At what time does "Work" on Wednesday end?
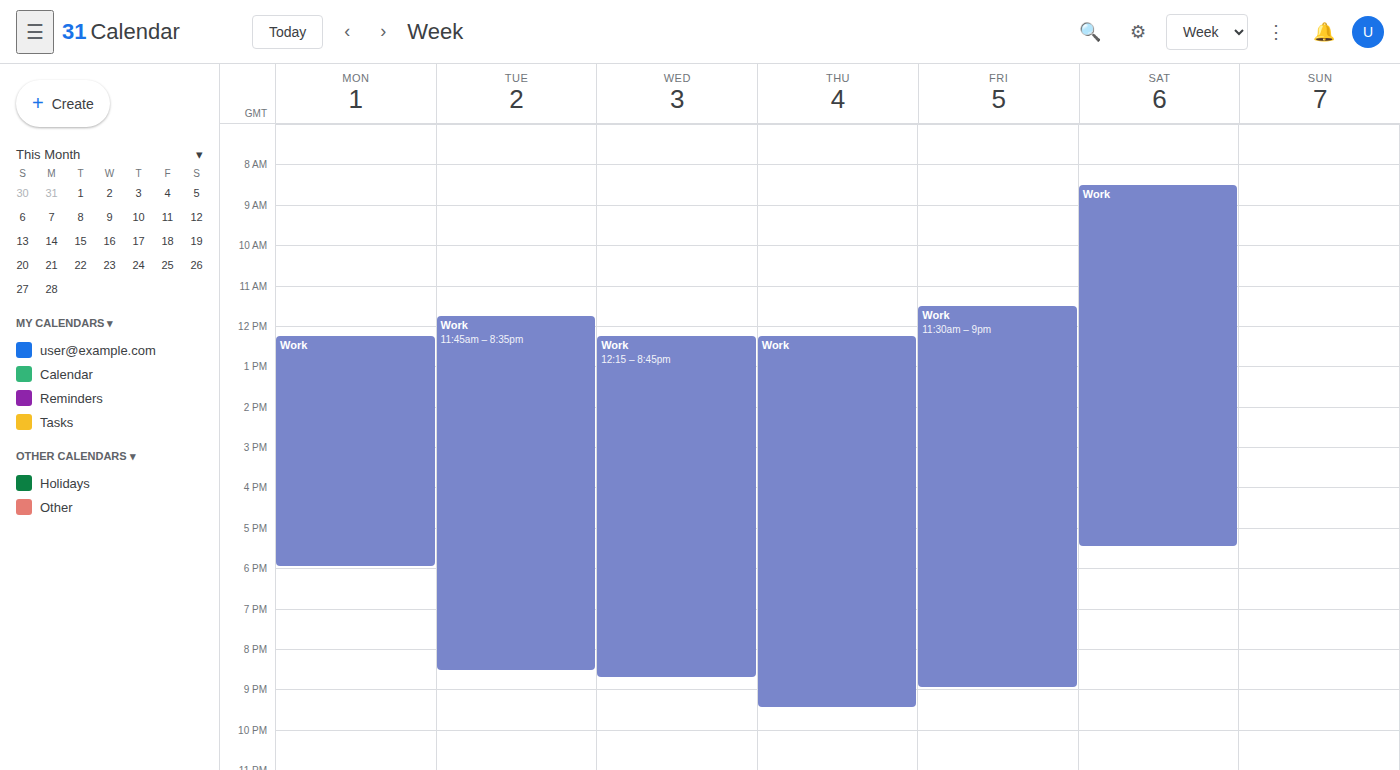
8:45 PM